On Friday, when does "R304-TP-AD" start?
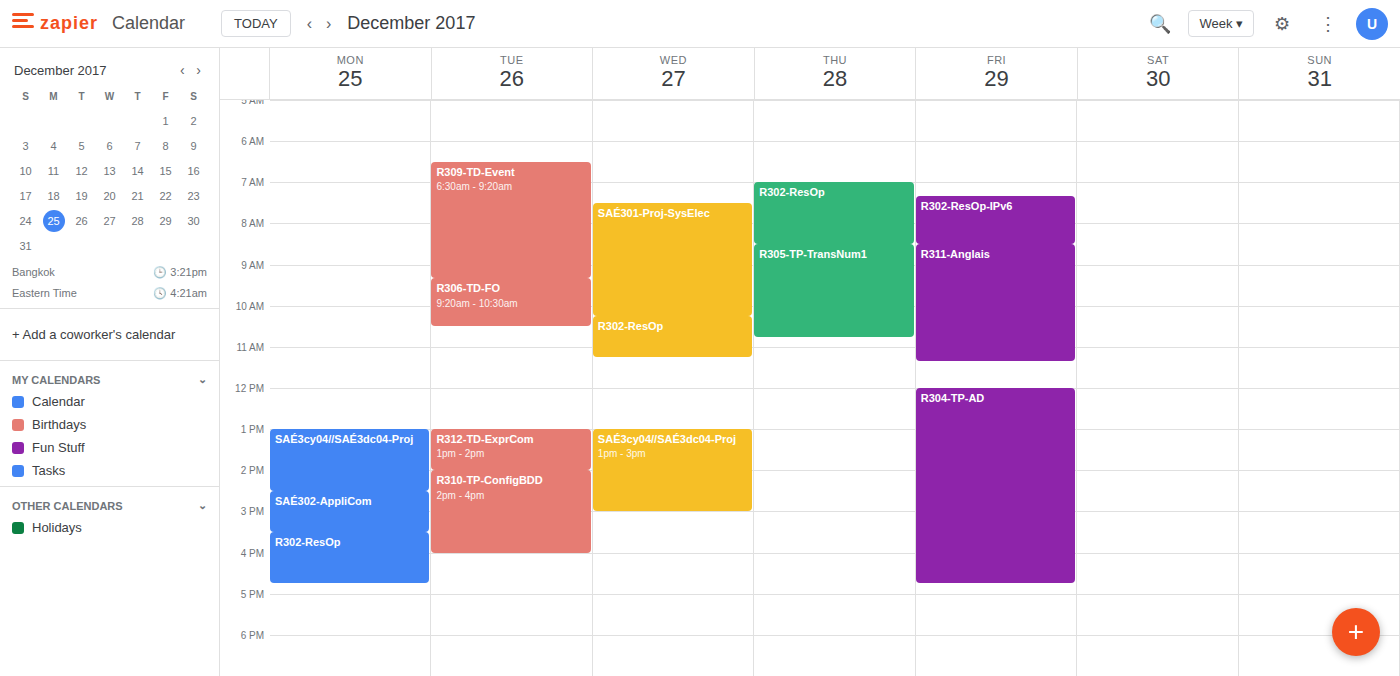
12:00 PM